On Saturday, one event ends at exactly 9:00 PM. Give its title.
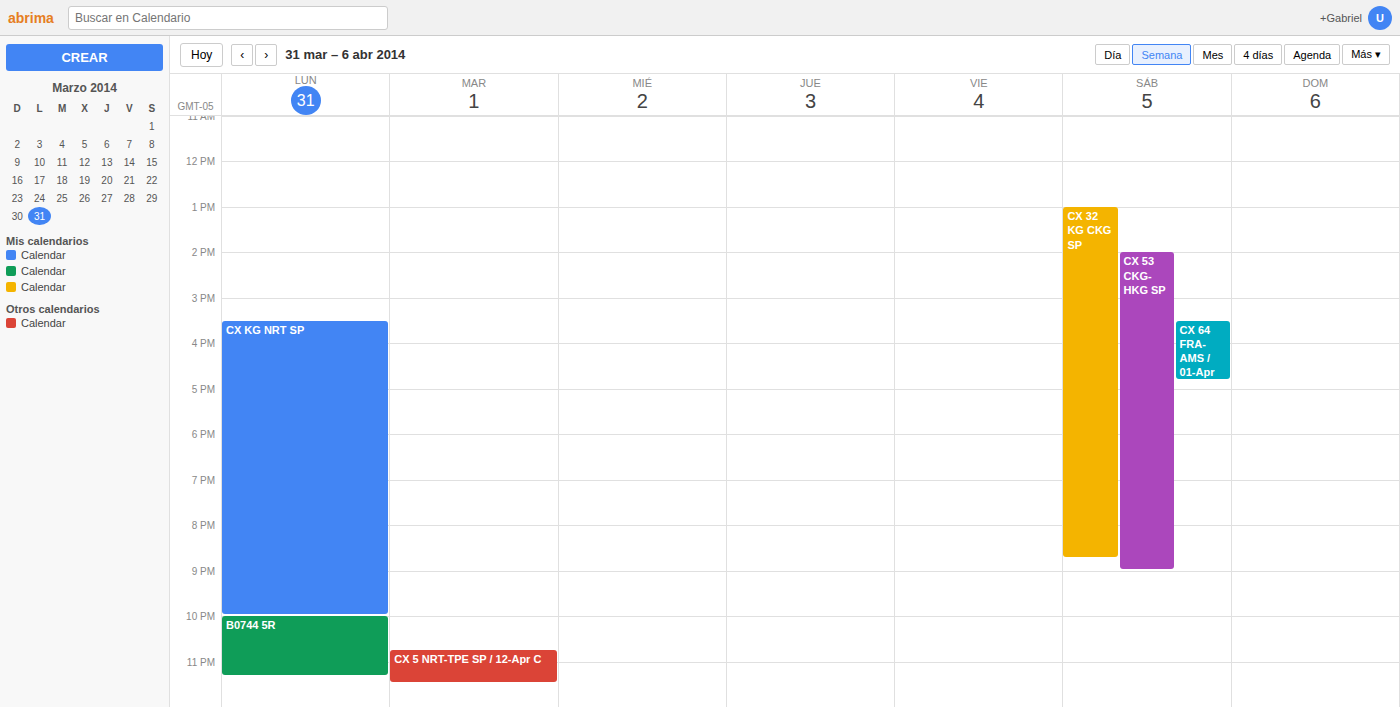
"CX 53 CKG-HKG SP"